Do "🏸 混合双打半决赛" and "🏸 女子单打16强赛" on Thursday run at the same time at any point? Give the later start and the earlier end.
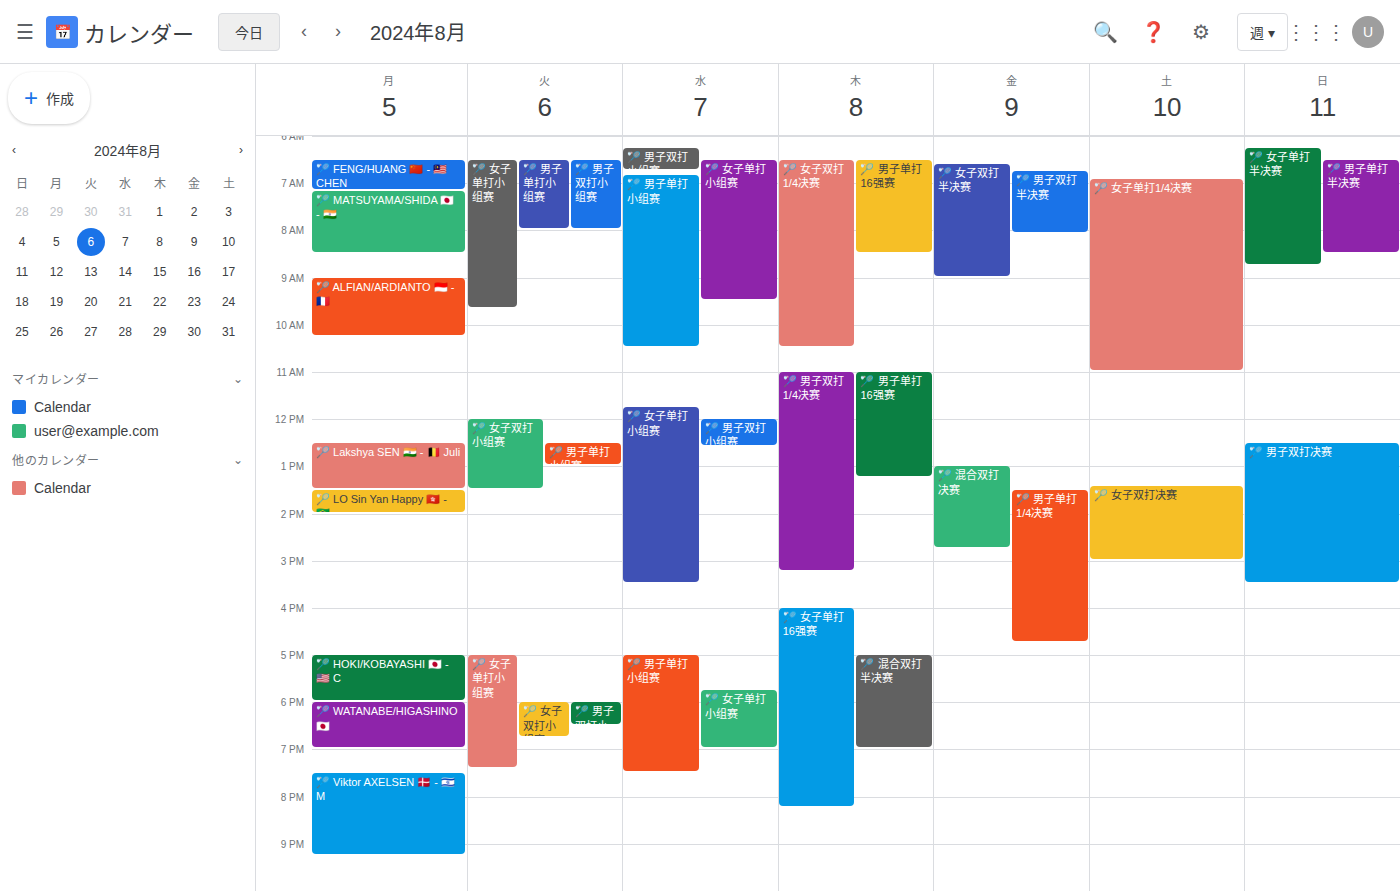
"🏸 混合双打半决赛" runs 5:00 PM to 7:00 PM, inside "🏸 女子单打16强赛" -- they overlap.